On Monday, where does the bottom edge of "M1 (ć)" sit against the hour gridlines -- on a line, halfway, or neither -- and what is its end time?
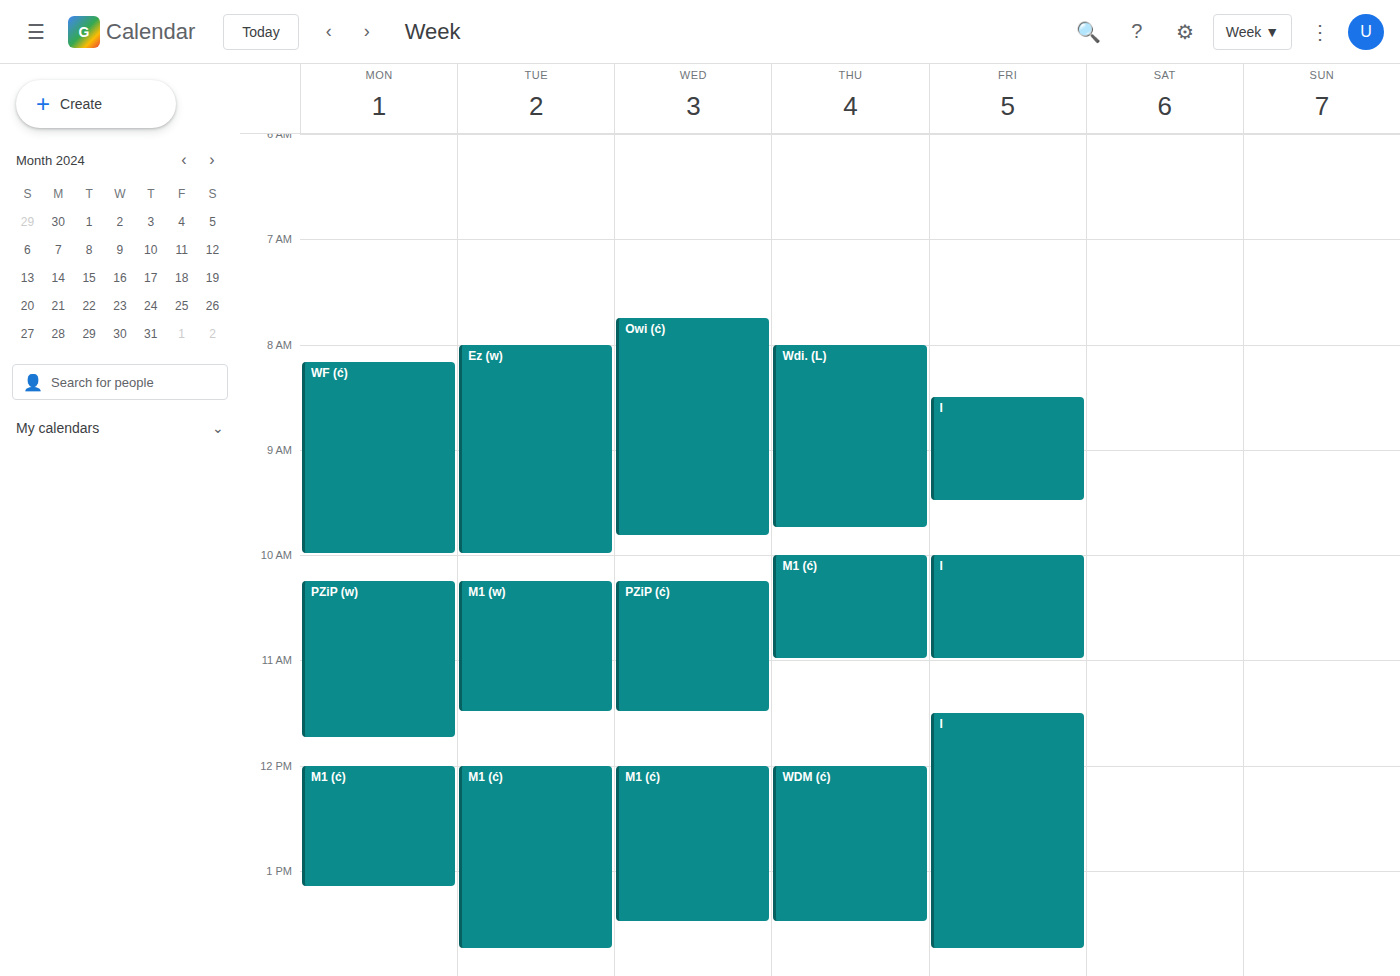
1:10 PM -- neither: 10 minutes below the 1 PM line and 50 minutes above the 2 PM line.